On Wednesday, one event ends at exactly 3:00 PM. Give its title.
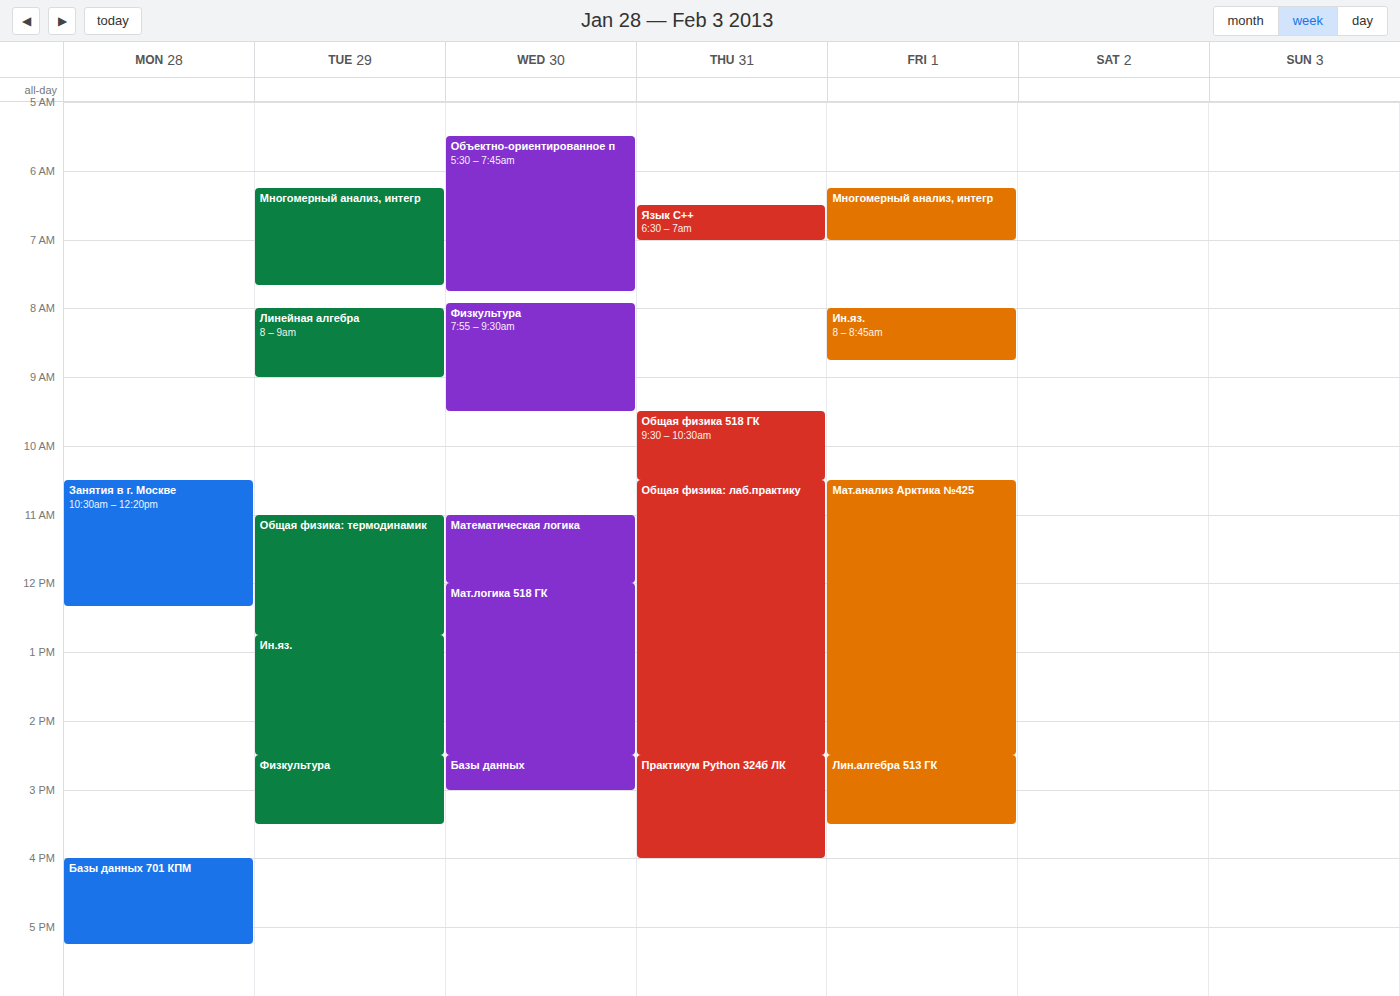
"Базы данных"